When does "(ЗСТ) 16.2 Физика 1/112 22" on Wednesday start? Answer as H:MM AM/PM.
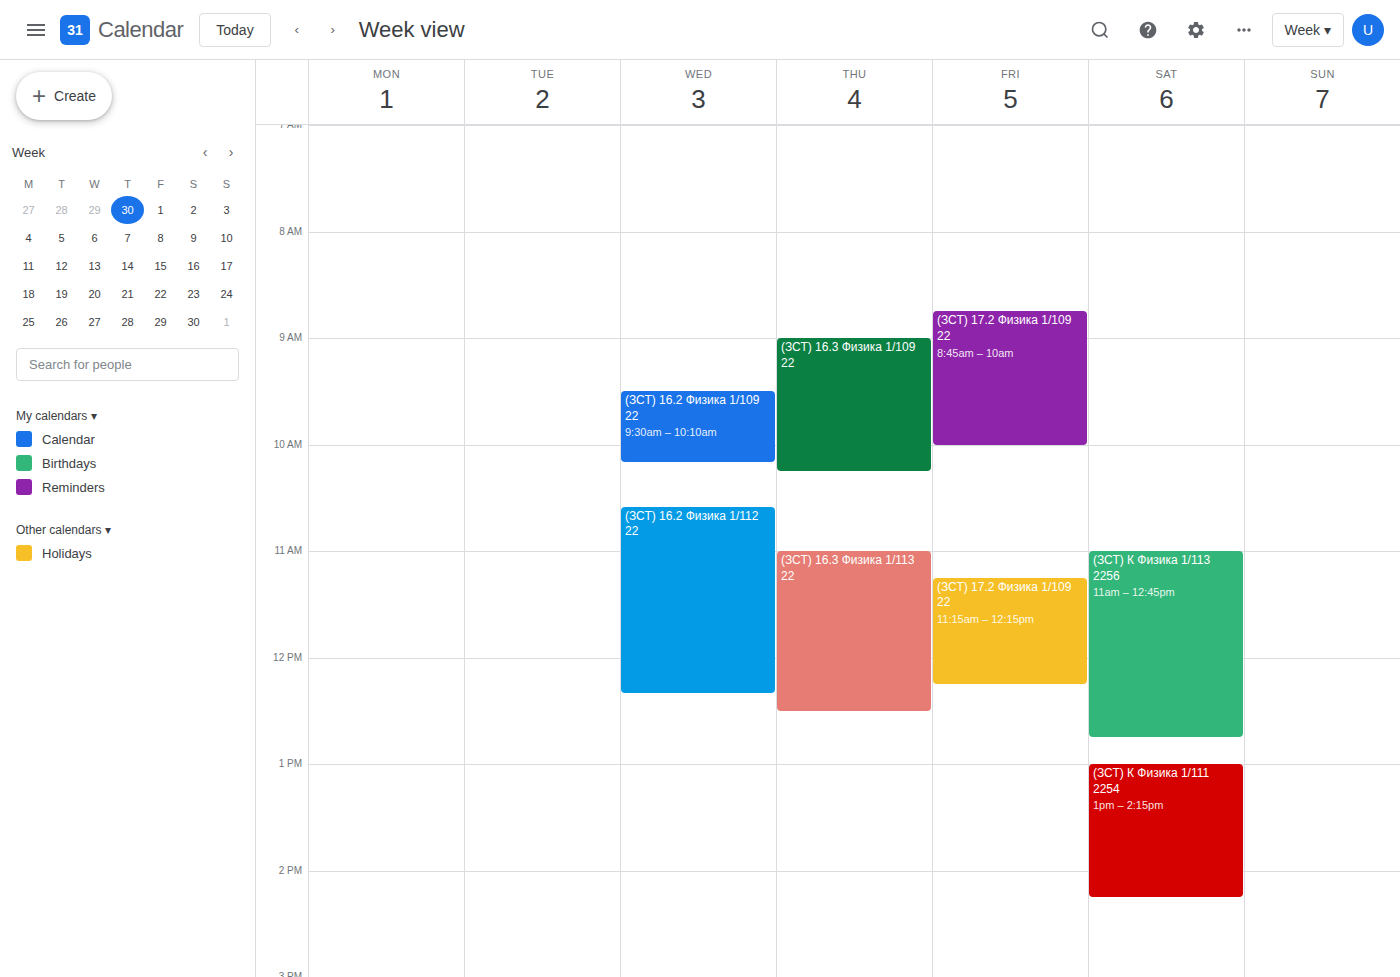
10:35 AM